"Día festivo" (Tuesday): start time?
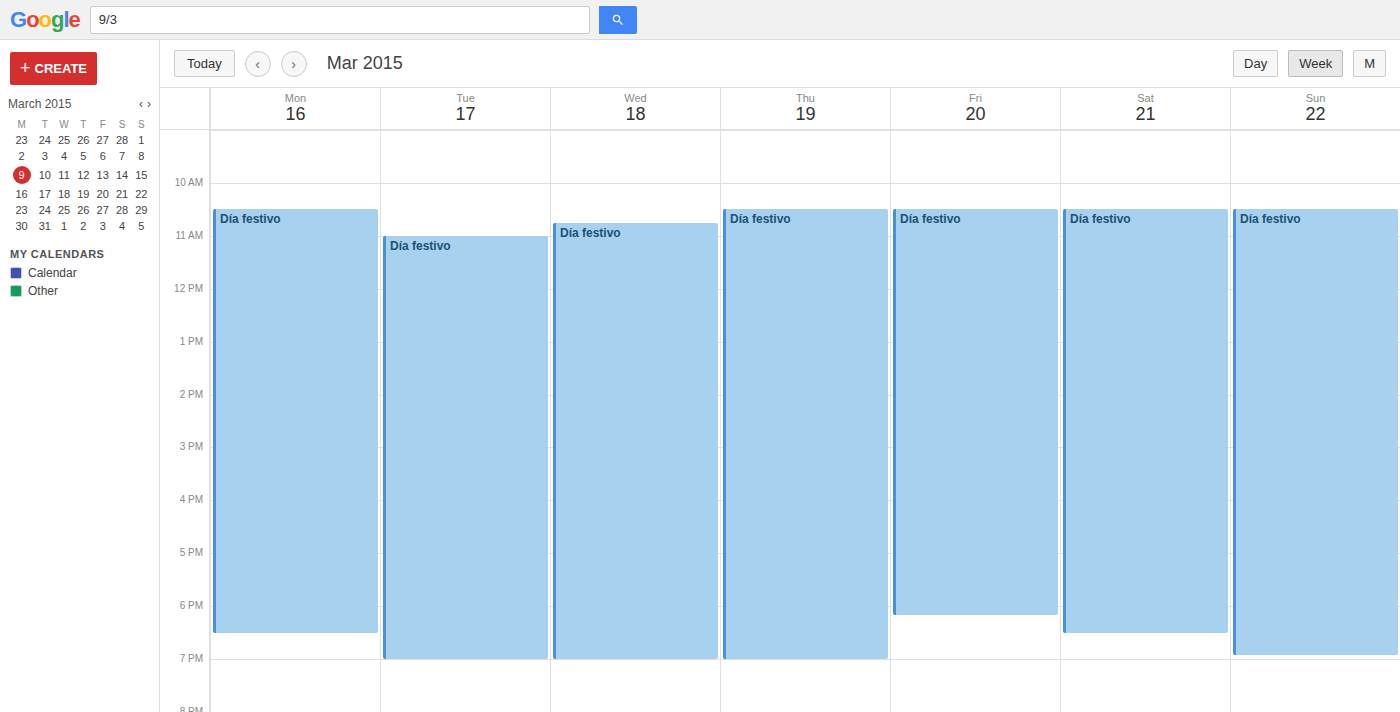
11:00 AM